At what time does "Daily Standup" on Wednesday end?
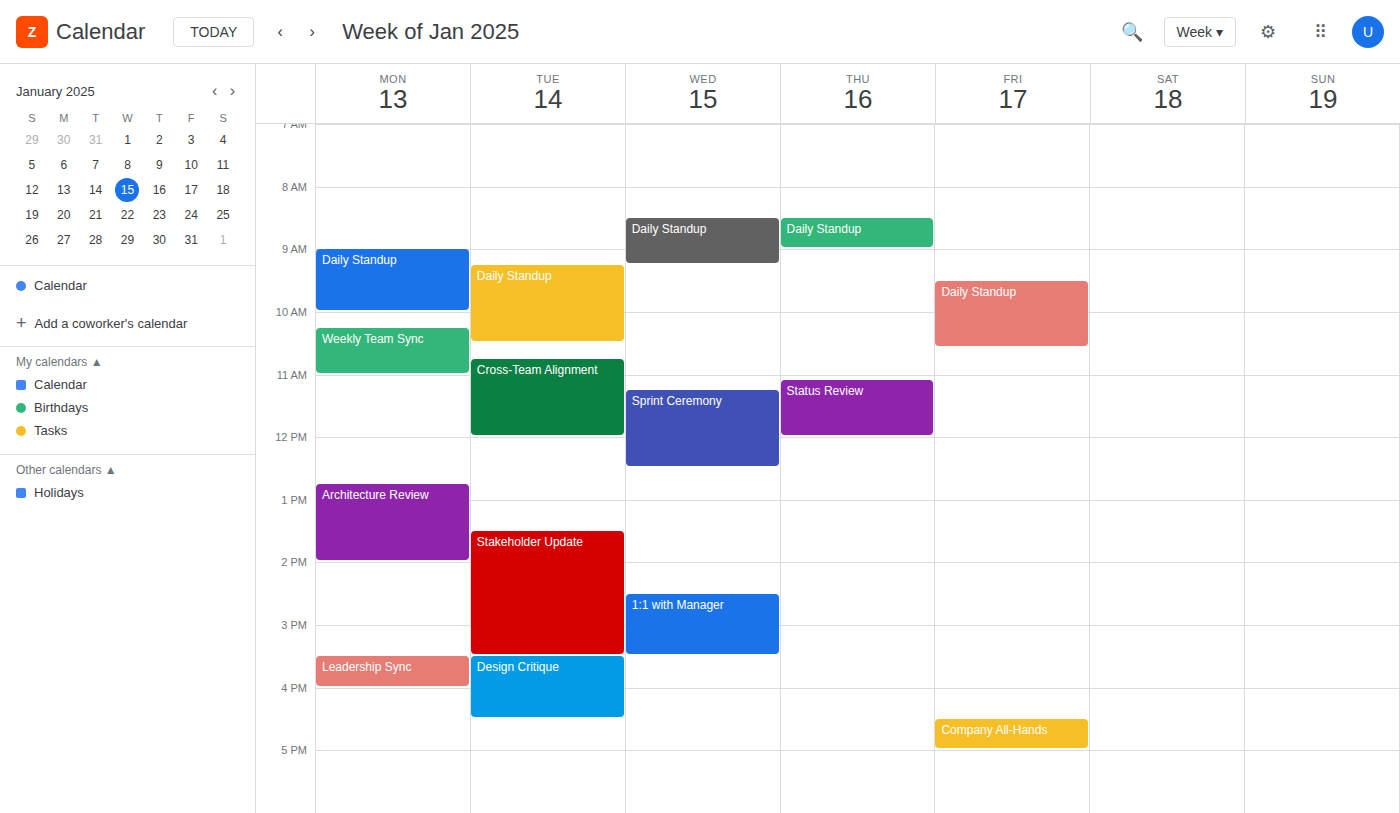
9:15 AM